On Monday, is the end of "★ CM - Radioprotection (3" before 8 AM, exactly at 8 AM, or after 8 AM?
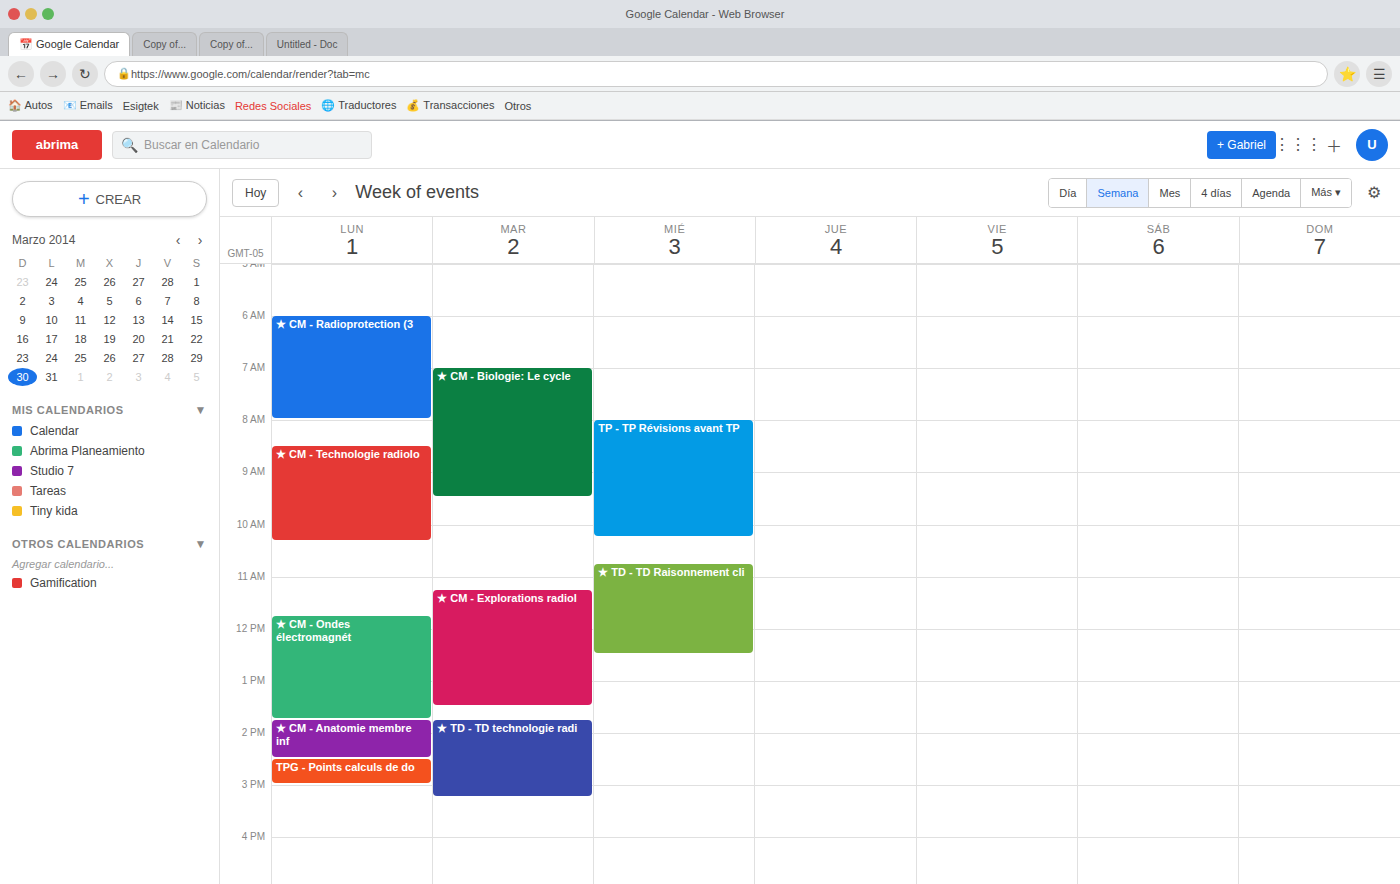
8:00 AM -- exactly at 8 AM, on the 8 AM line.